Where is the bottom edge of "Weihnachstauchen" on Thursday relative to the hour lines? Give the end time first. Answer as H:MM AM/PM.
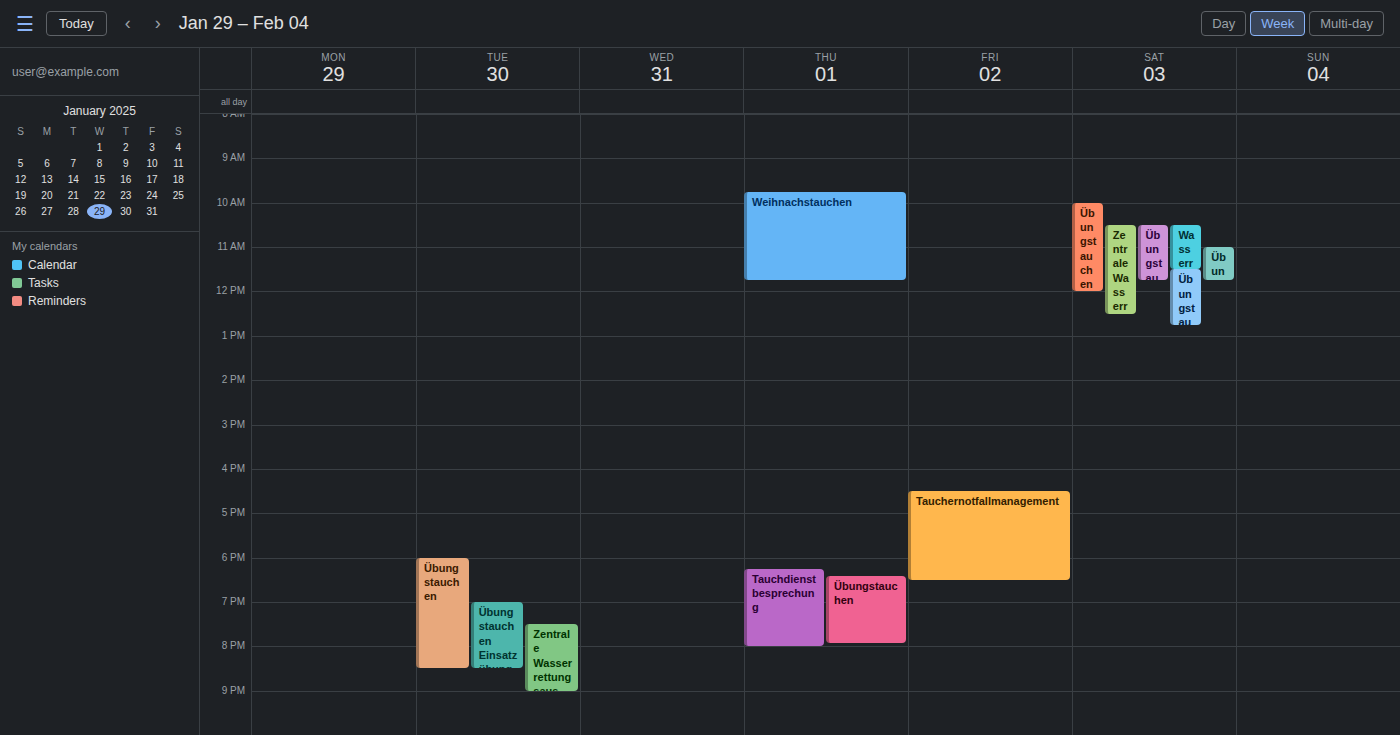
11:45 AM -- neither: three quarters of the way from the 11 AM line to the 12 PM line.